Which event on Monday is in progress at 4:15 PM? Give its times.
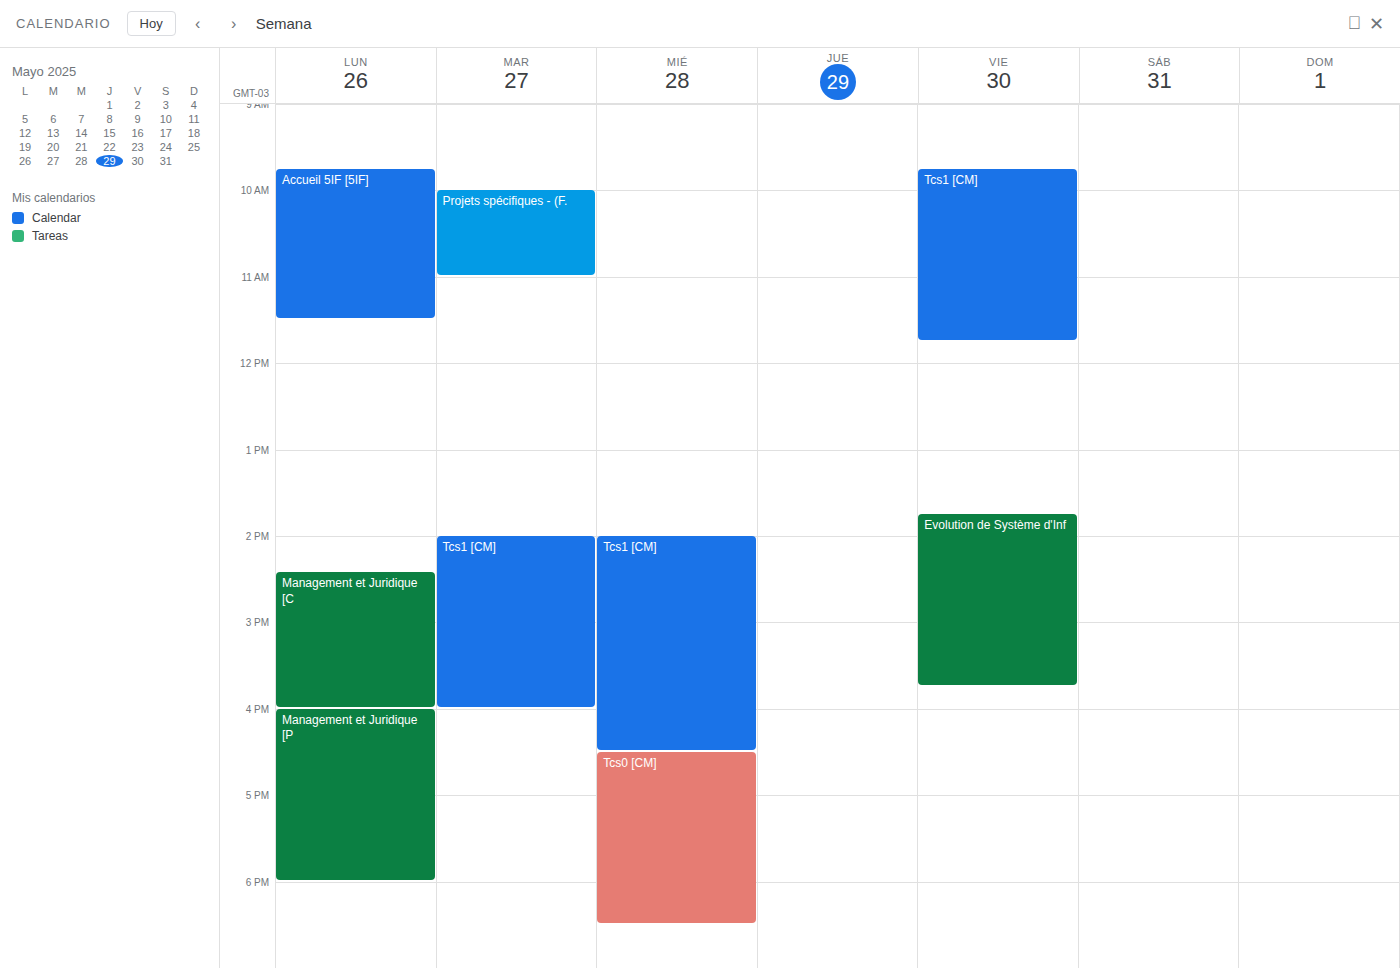
"Management et Juridique [P", 4:00 PM to 6:00 PM